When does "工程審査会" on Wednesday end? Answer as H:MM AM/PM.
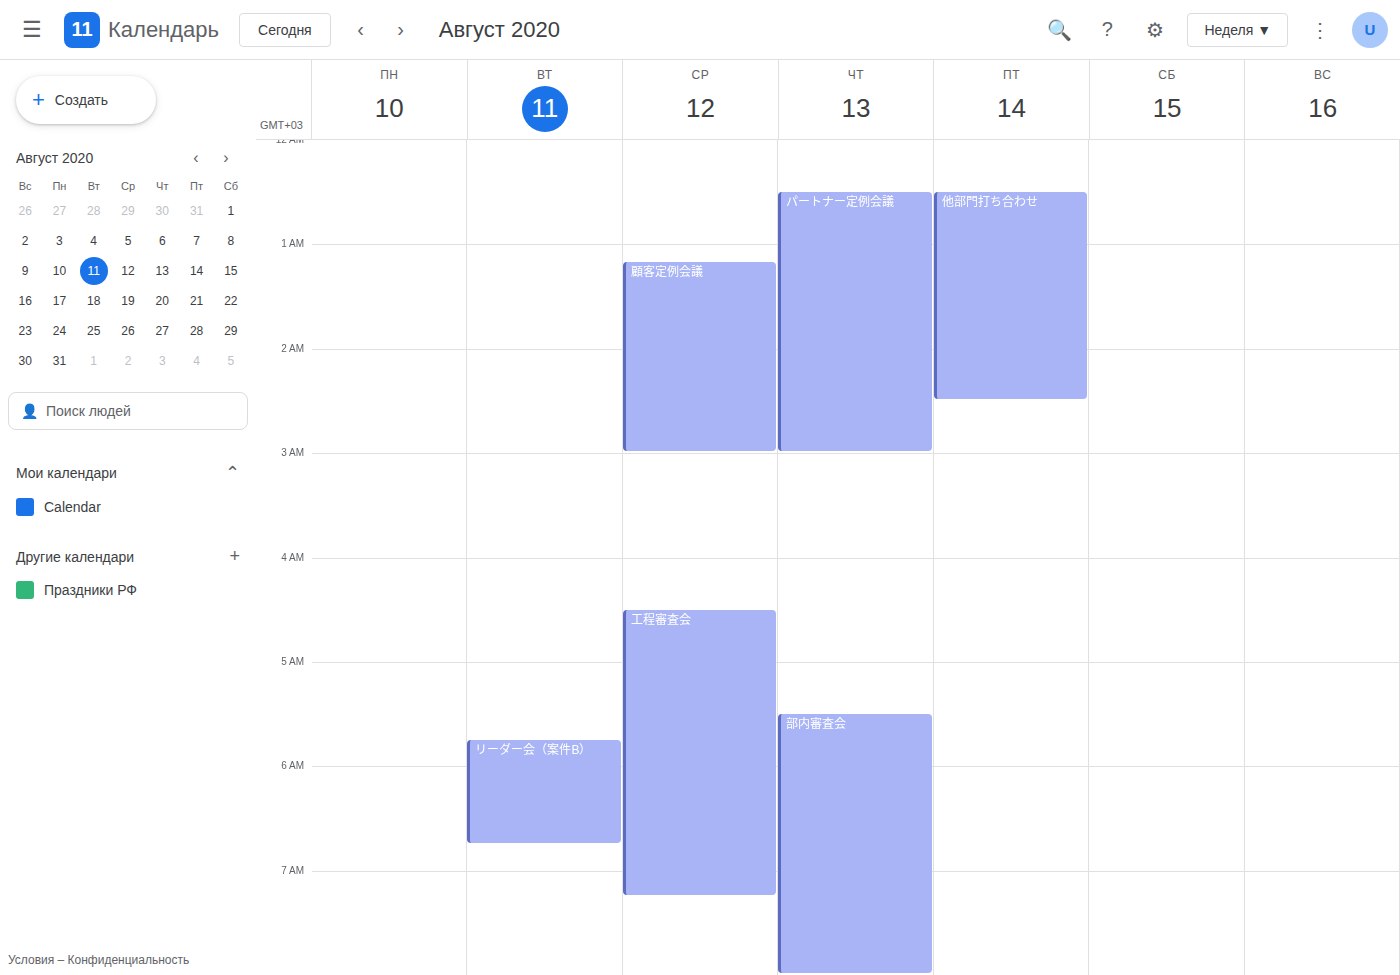
7:15 AM